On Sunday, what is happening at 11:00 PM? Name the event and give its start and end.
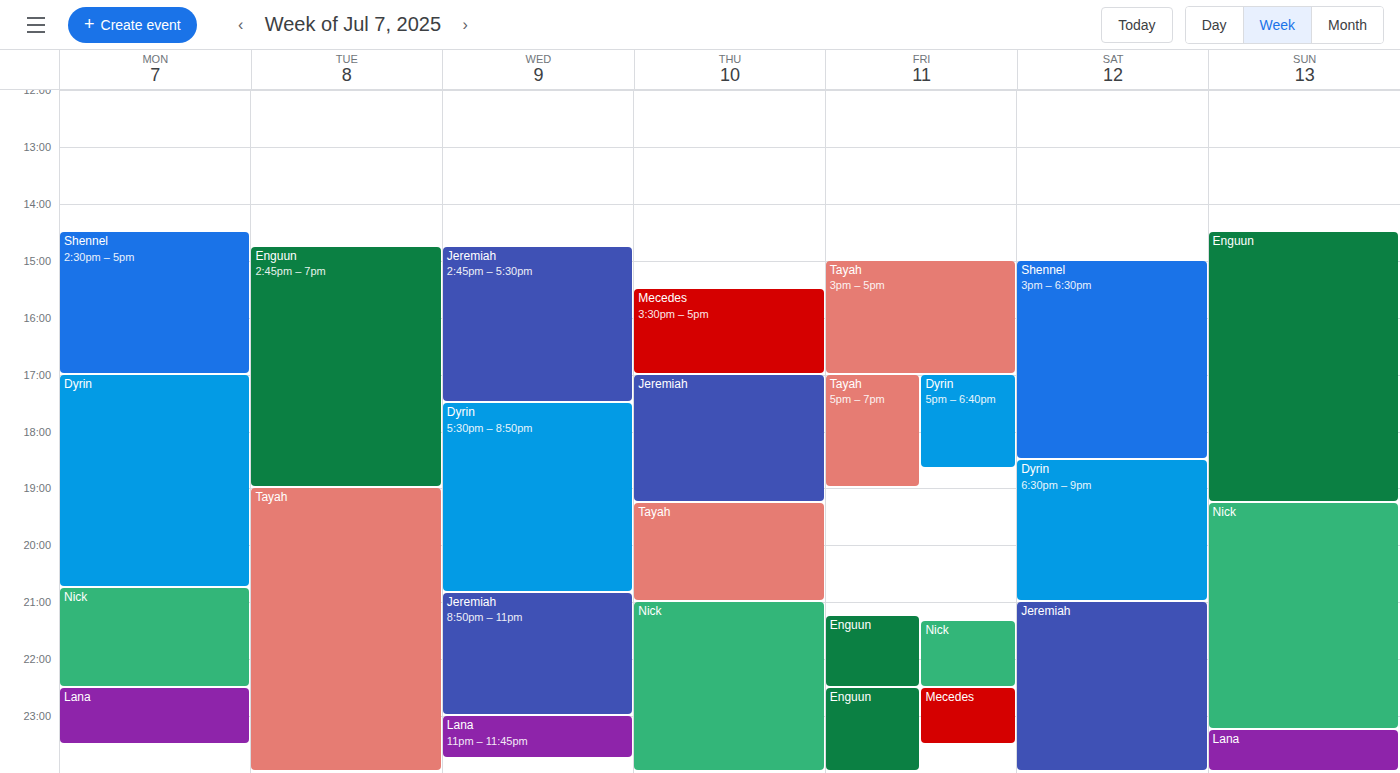
"Nick", 7:15 PM to 11:15 PM